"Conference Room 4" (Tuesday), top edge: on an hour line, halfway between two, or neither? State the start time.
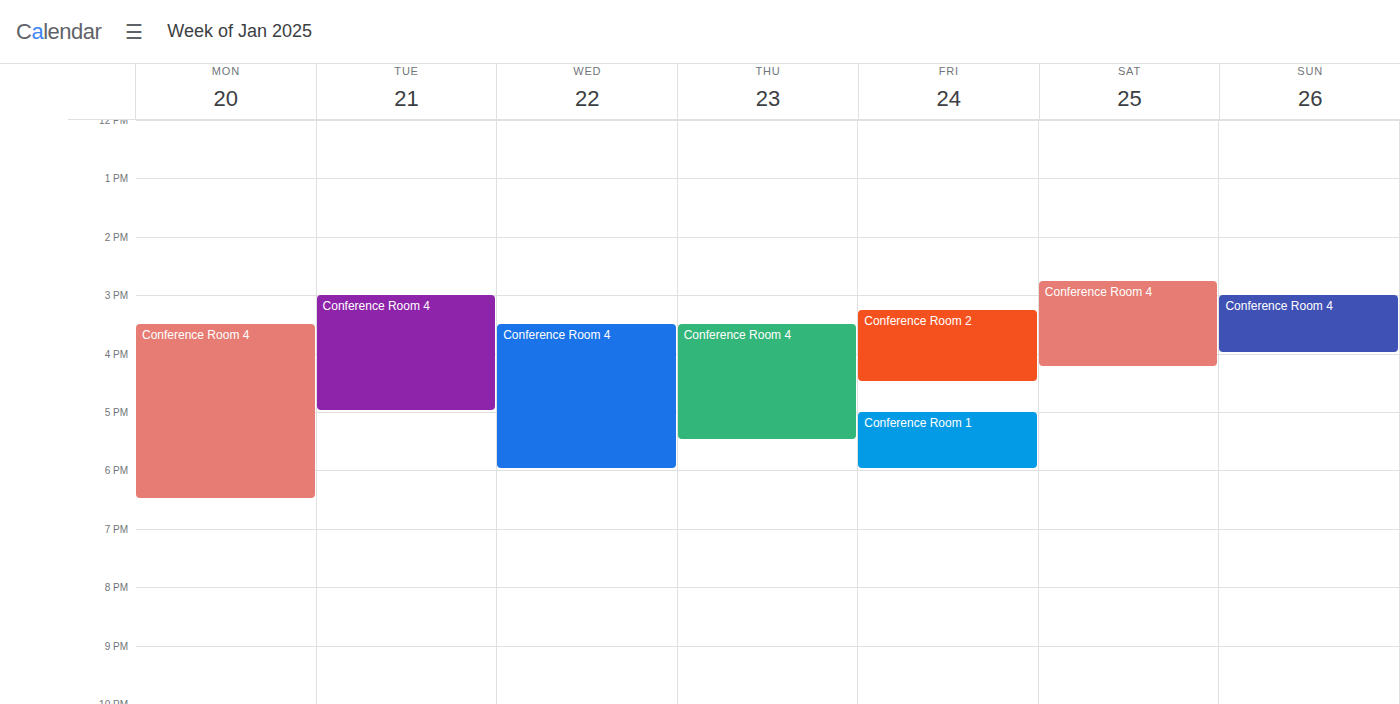
15:00 -- exactly on the 15:00 line.